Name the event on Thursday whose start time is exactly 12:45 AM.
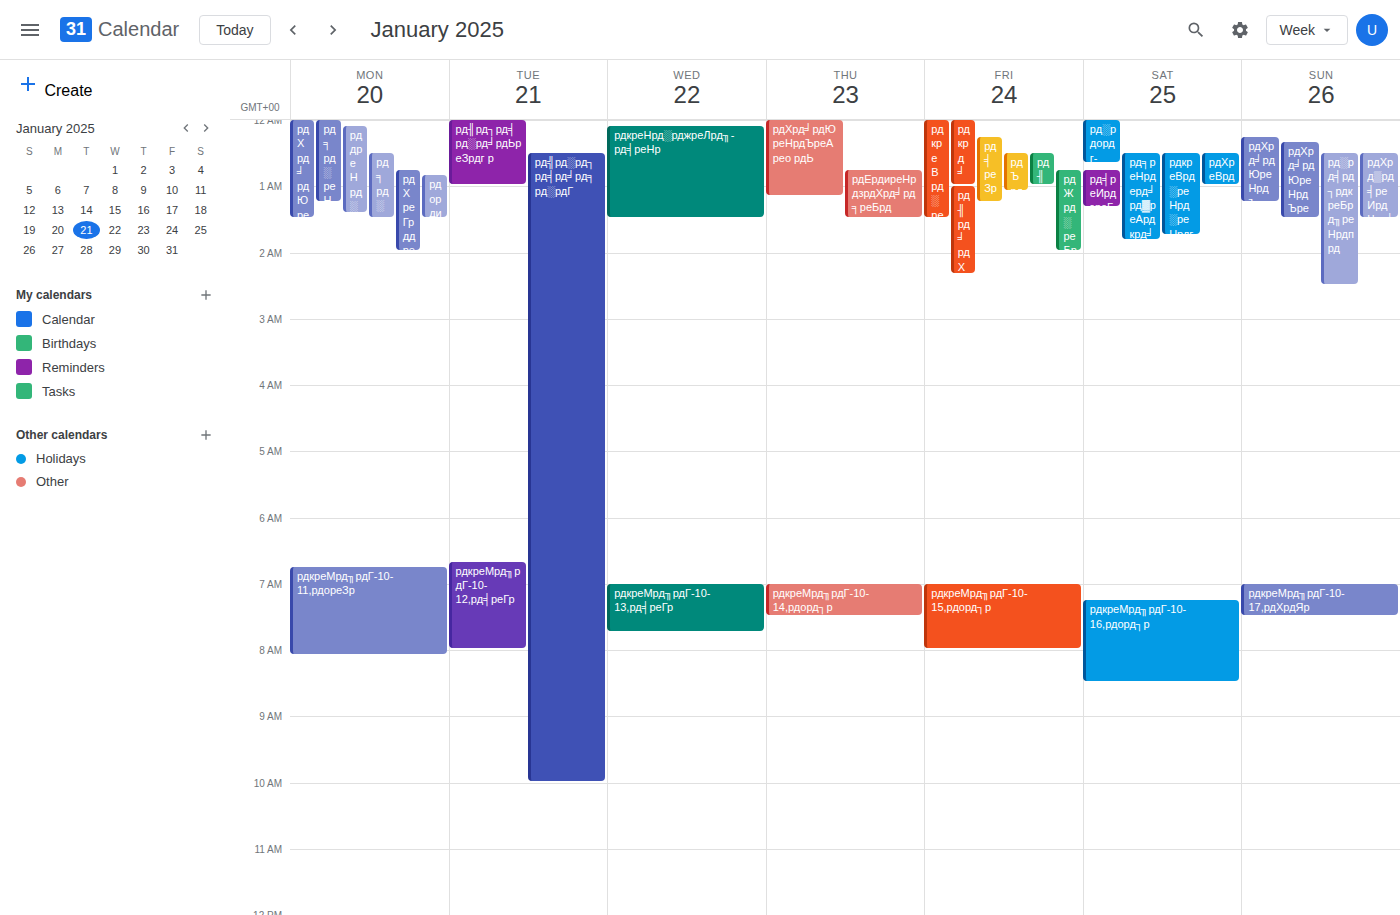
"рдЕрдиреНрдзрдХрд╛рд╕реБрд"